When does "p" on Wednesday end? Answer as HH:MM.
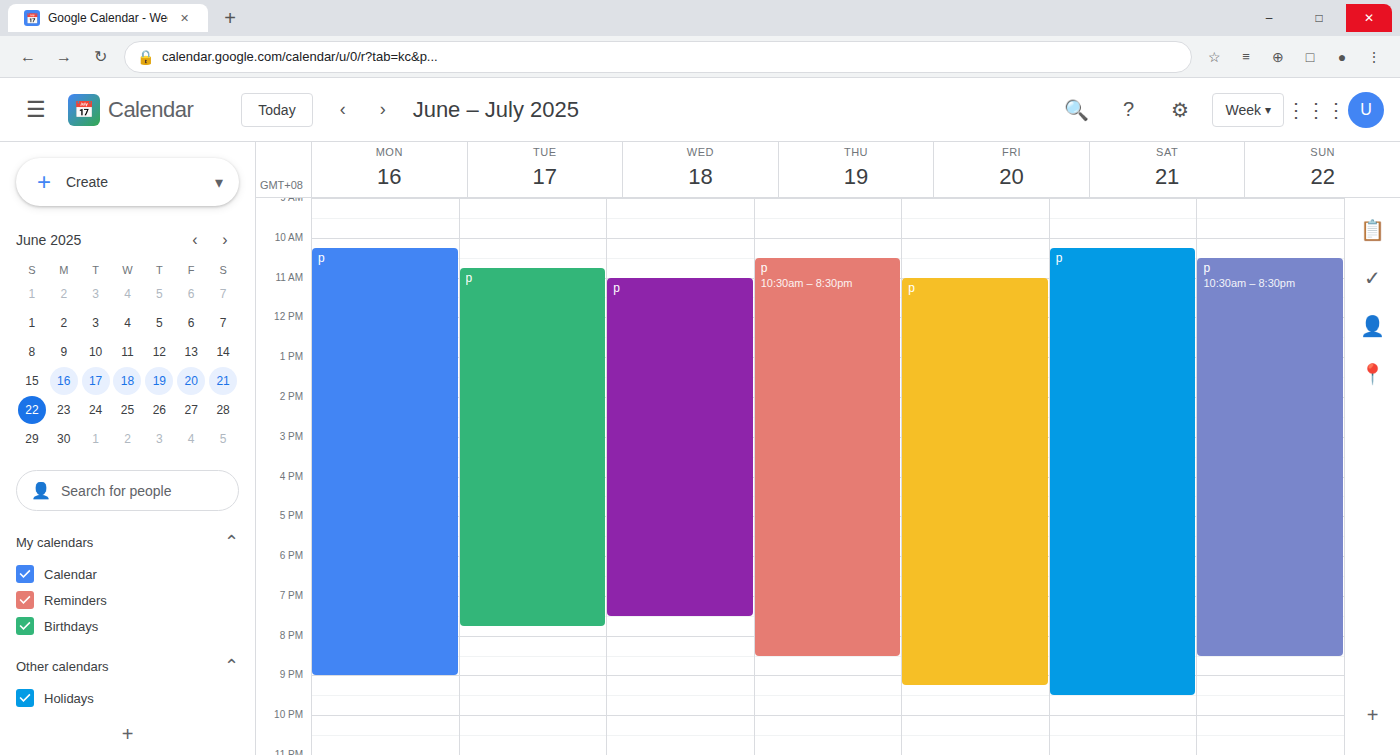
19:30